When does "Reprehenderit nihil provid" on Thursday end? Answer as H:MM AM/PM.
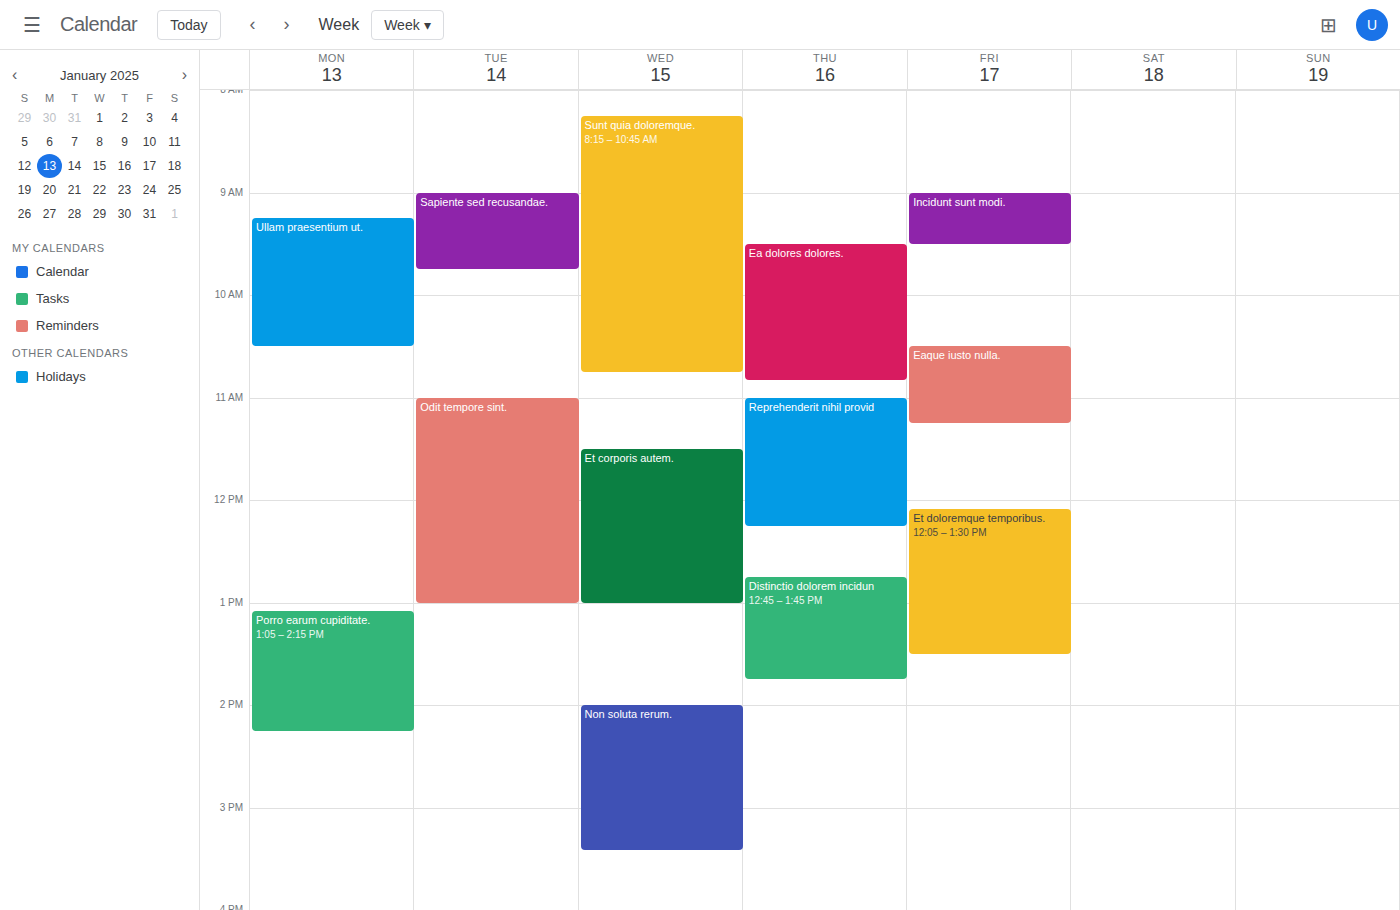
12:15 PM